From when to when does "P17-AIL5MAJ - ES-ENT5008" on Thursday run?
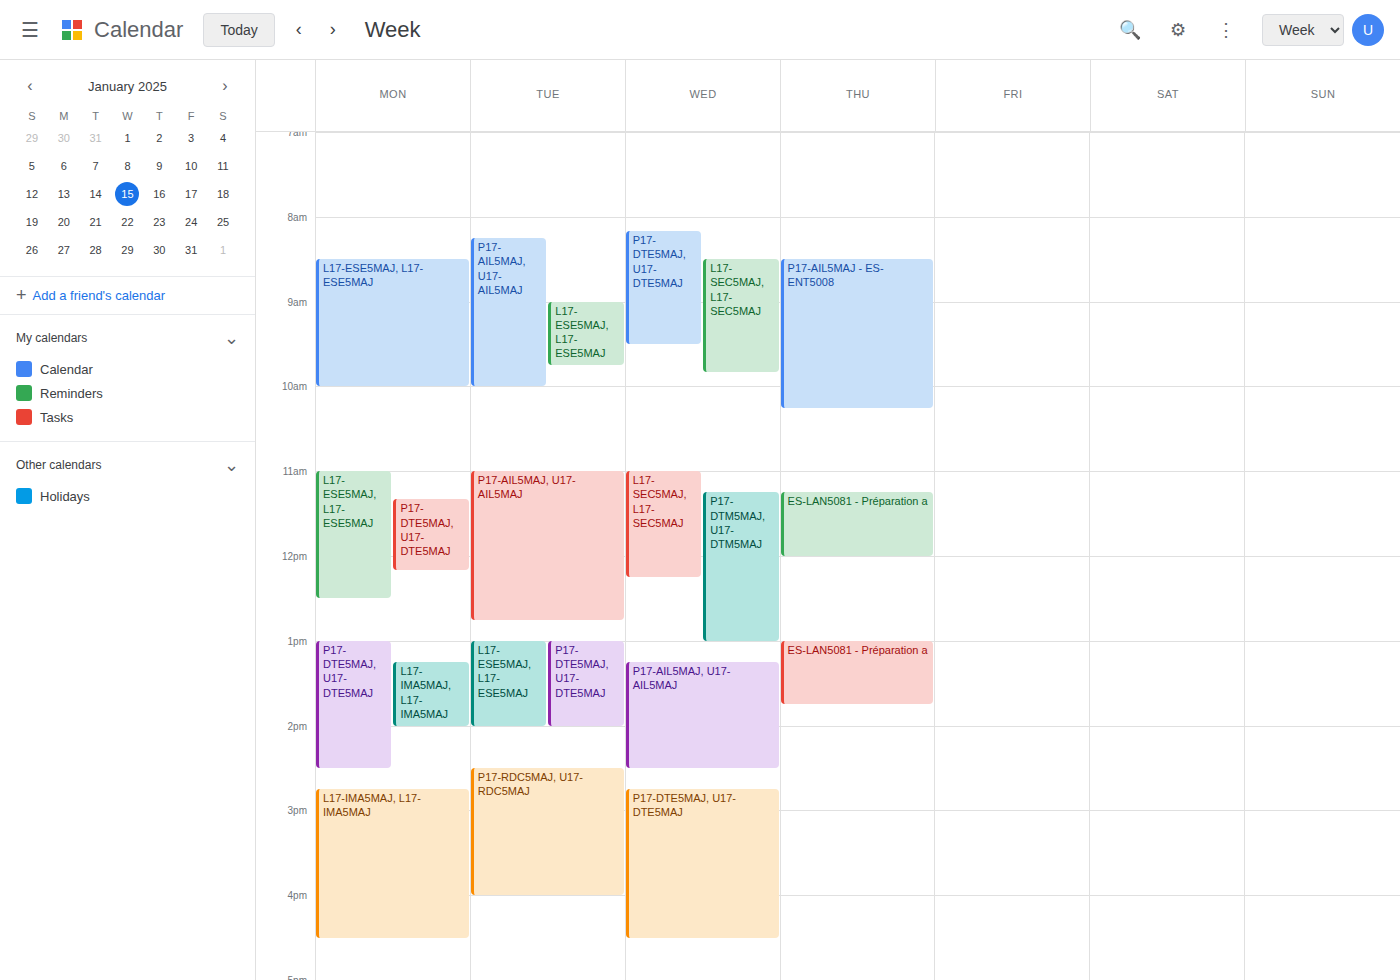
8:30 AM to 10:15 AM